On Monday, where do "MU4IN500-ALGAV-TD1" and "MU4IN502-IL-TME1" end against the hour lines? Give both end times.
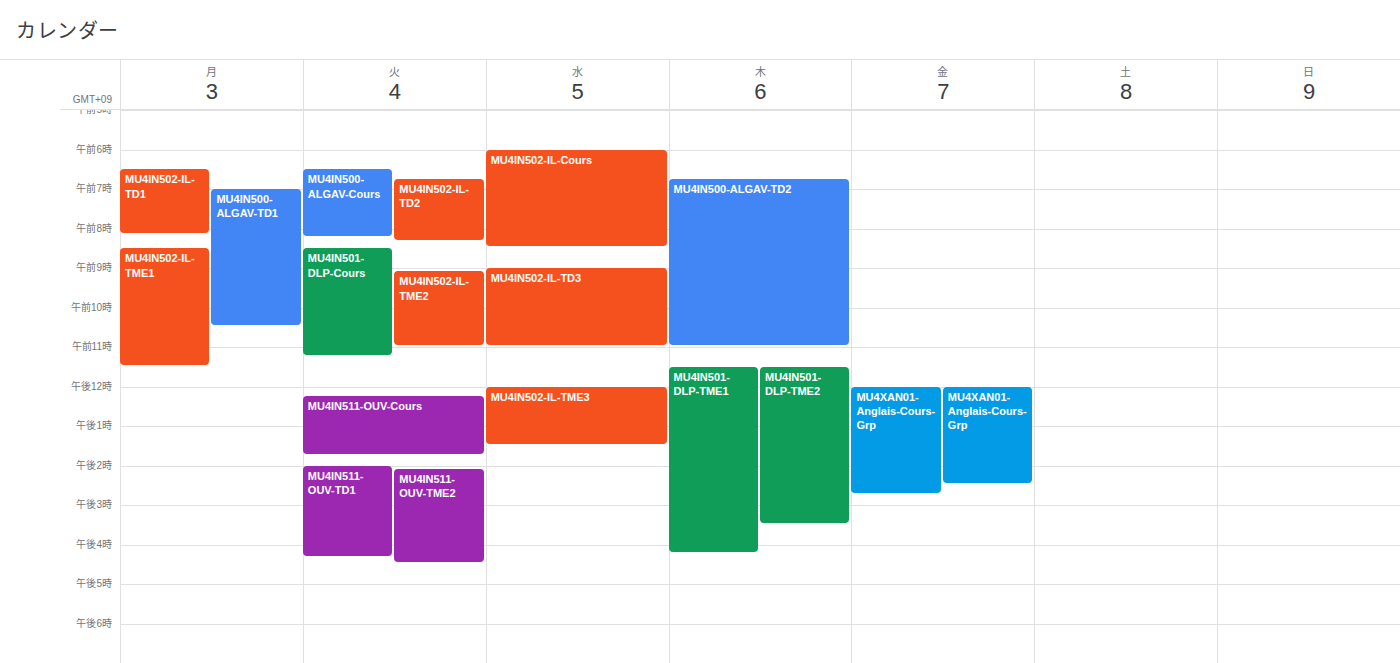
"MU4IN500-ALGAV-TD1": 10:30 AM, halfway between the 10 AM and 11 AM lines. "MU4IN502-IL-TME1": 11:30 AM, halfway between the 11 AM and 12 PM lines.